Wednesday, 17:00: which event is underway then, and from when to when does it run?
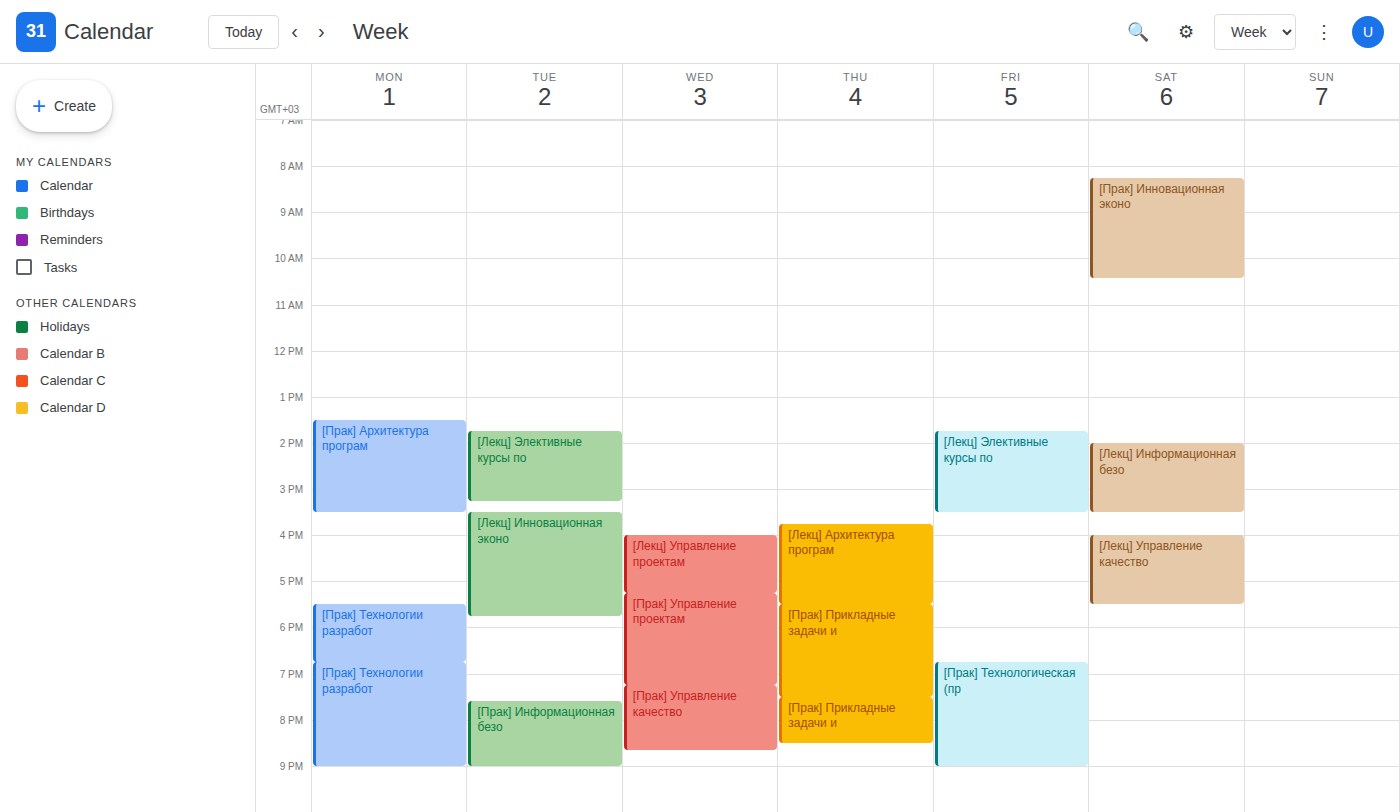
"[Лекц] Управление проектам", 16:00 to 17:15